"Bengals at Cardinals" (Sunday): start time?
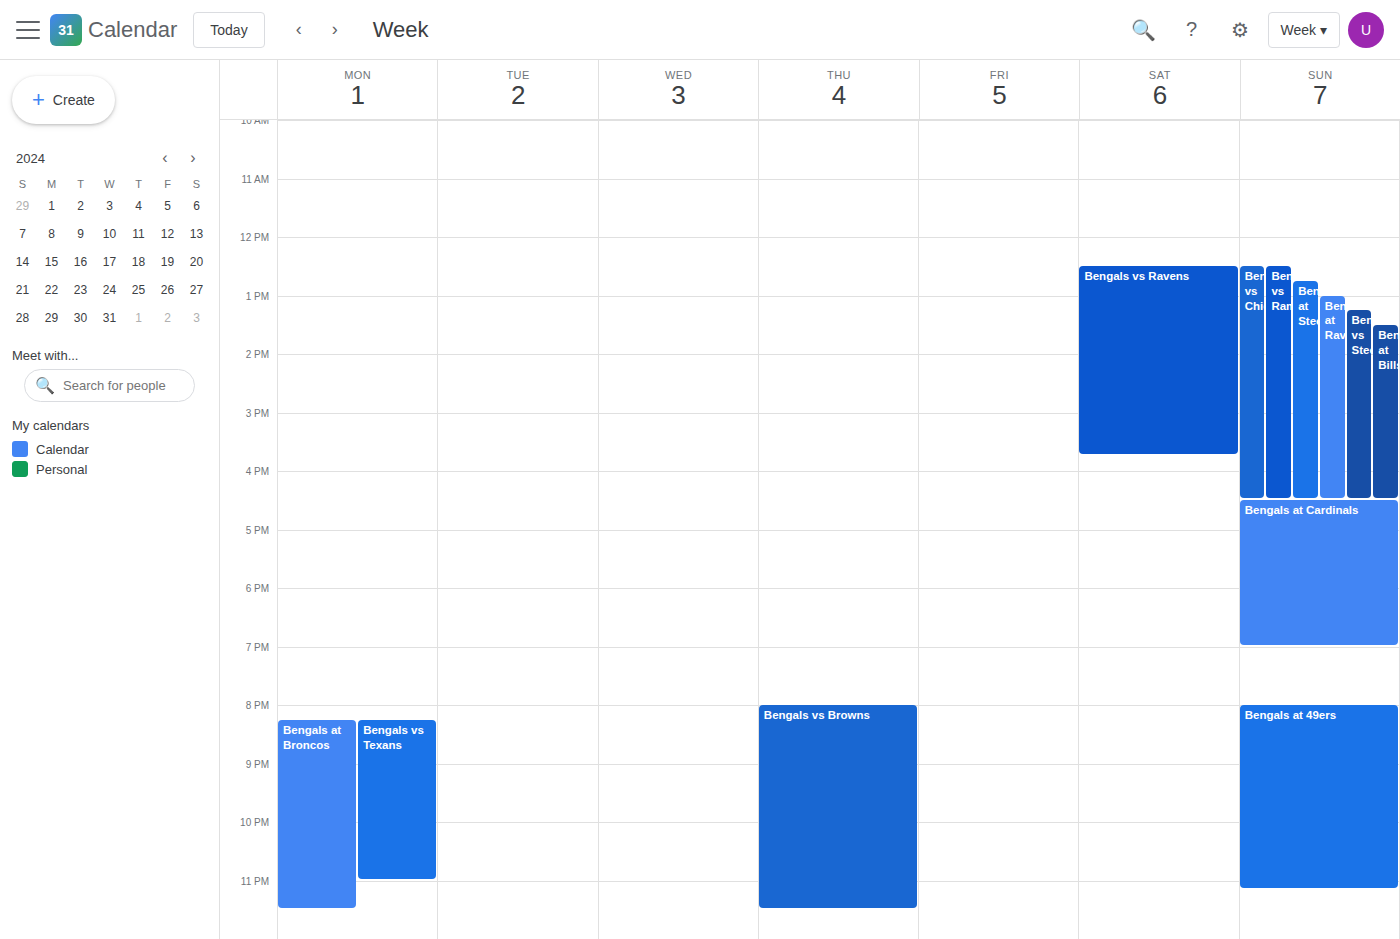
16:30